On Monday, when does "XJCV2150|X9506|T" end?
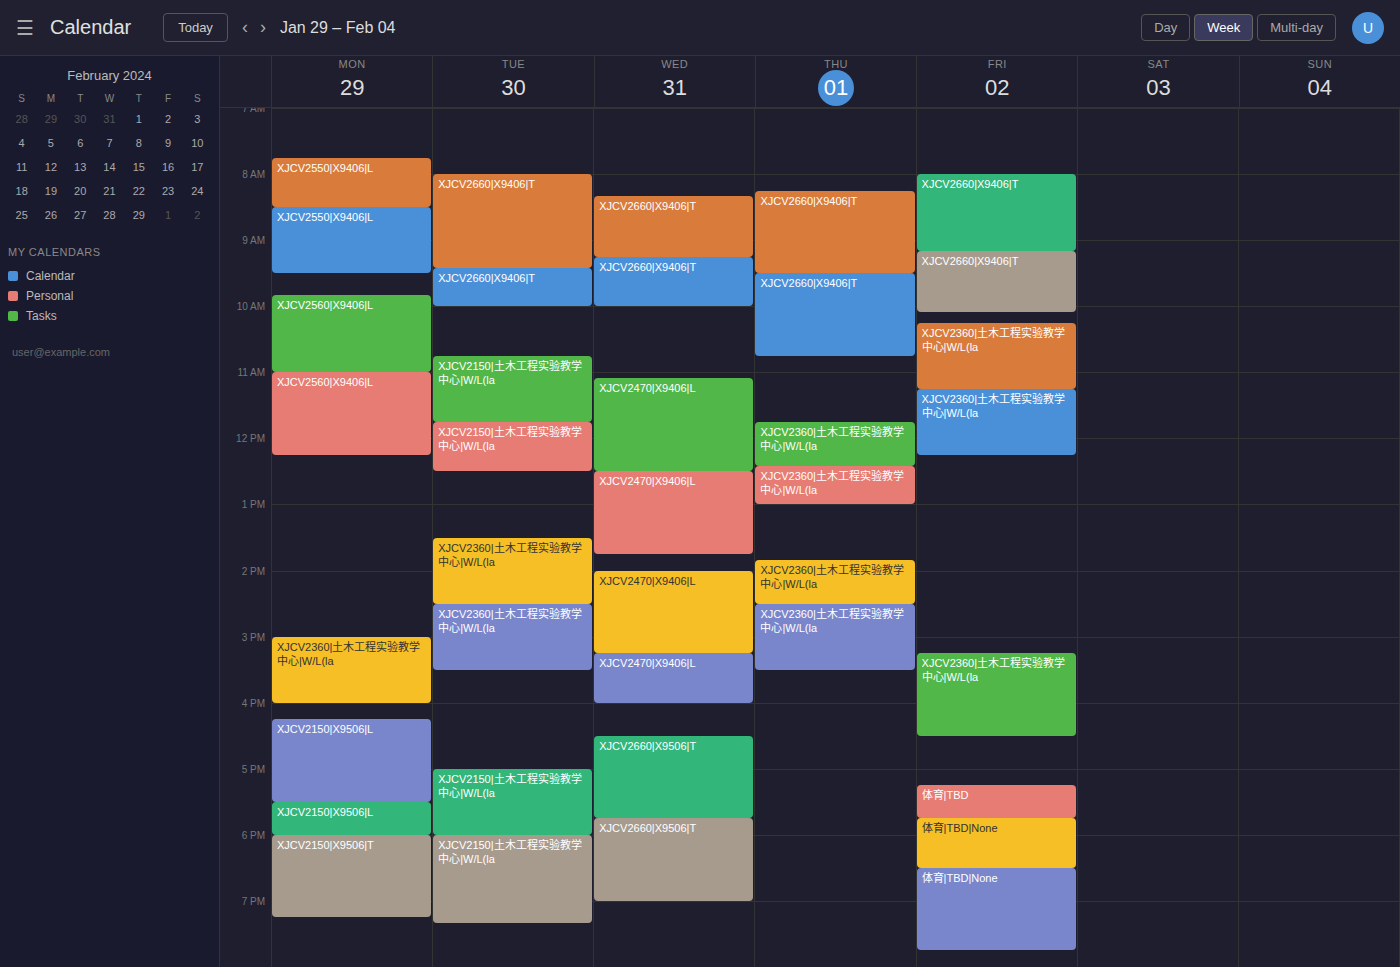
19:15